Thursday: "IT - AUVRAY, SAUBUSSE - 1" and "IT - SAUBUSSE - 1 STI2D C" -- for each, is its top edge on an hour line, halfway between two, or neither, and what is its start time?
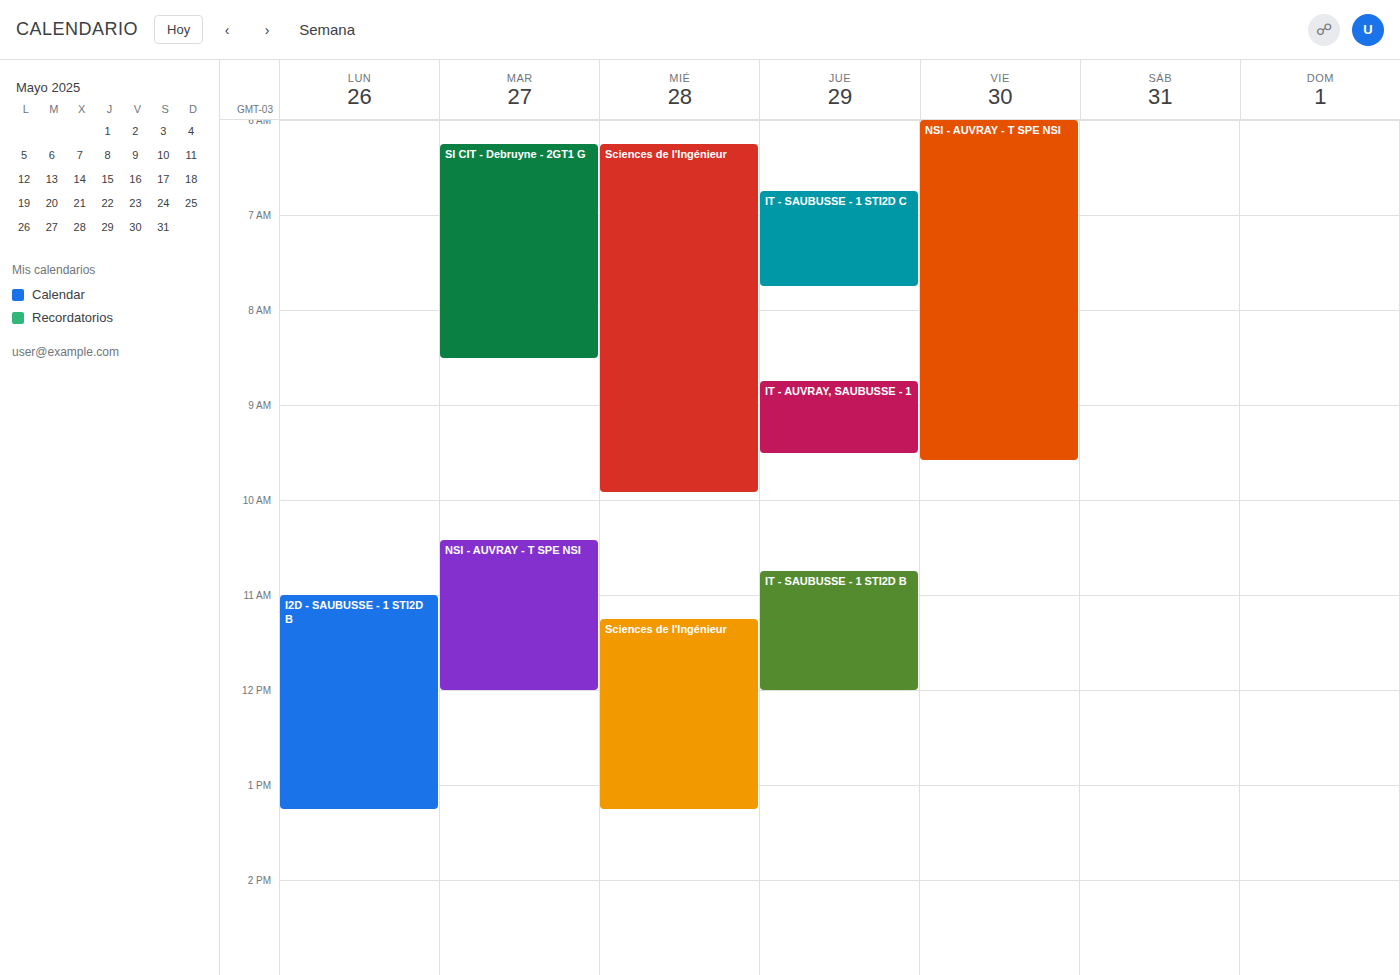
"IT - AUVRAY, SAUBUSSE - 1": 8:45 AM, neither: three quarters of the way from the 8 AM line to the 9 AM line. "IT - SAUBUSSE - 1 STI2D C": 6:45 AM, neither: three quarters of the way from the 6 AM line to the 7 AM line.